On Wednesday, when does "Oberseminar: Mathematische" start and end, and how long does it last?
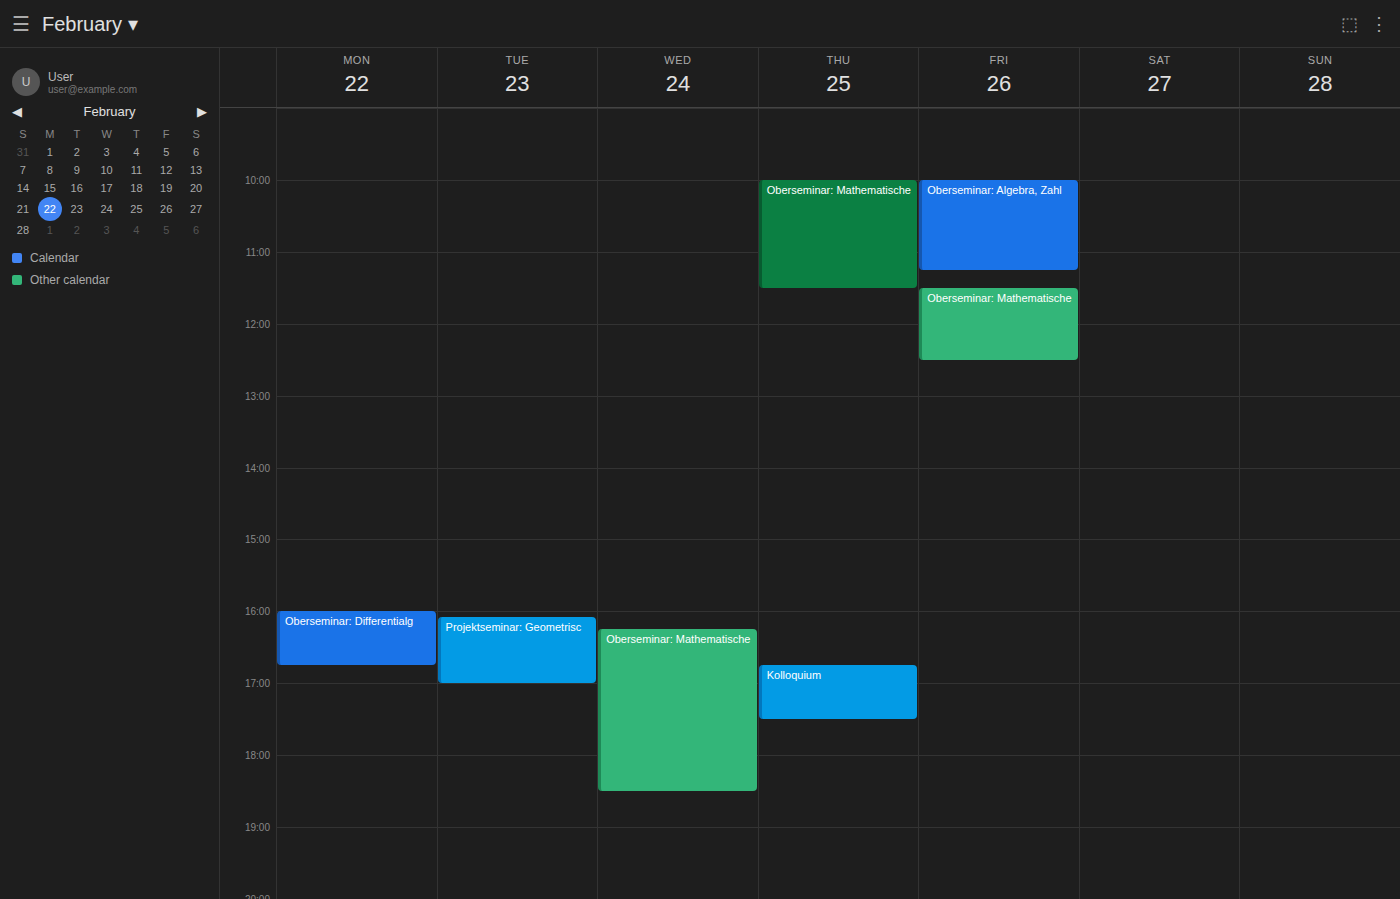
4:15 PM to 6:30 PM, 2 hours 15 minutes